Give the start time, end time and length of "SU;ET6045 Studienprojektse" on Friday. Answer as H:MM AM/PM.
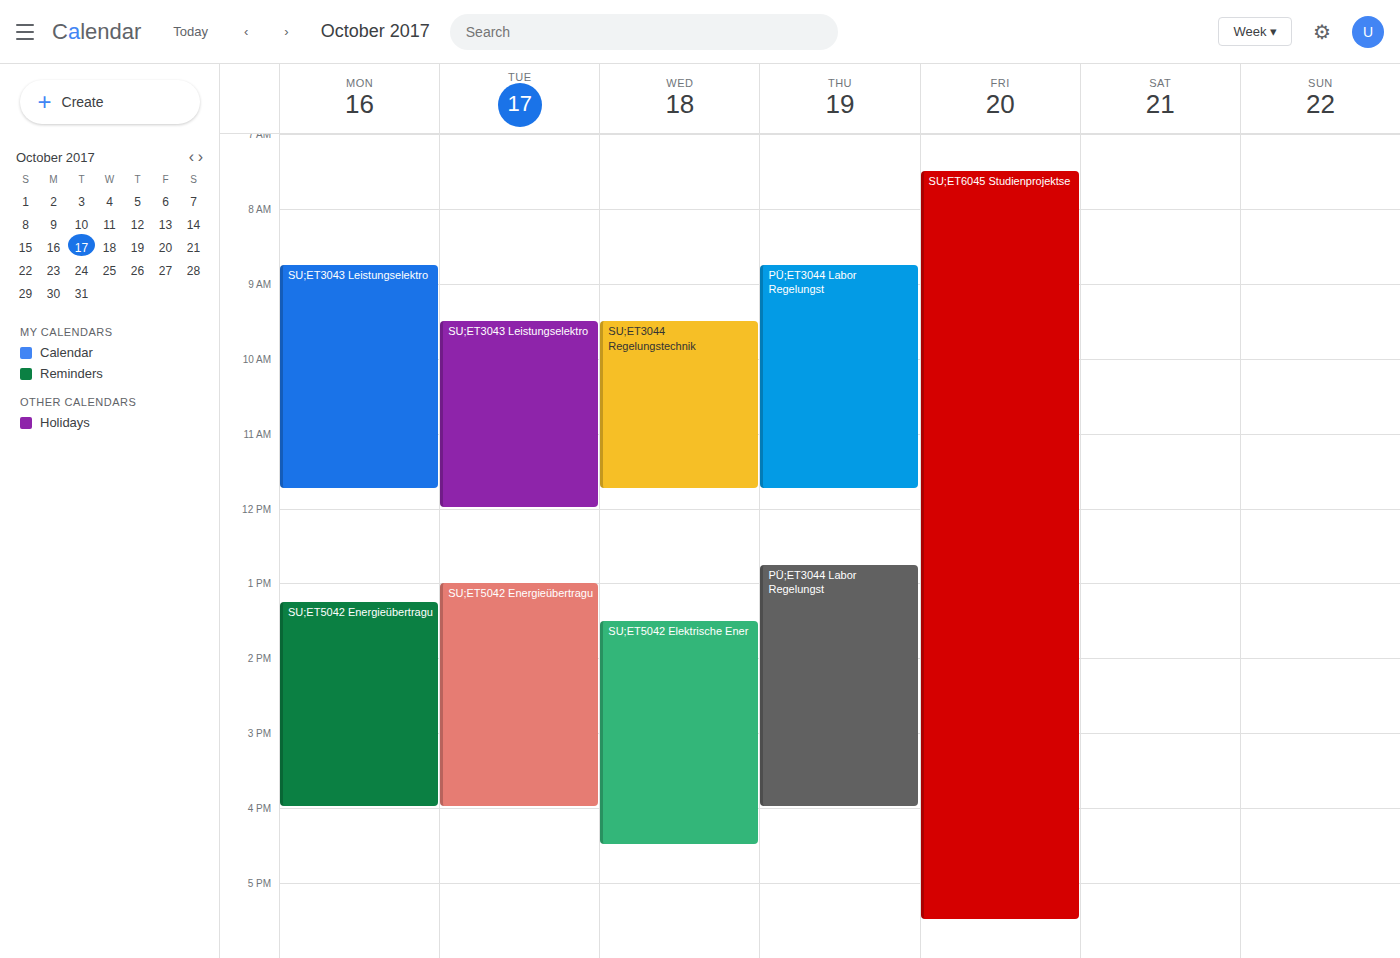
7:30 AM to 5:30 PM, 10 hours